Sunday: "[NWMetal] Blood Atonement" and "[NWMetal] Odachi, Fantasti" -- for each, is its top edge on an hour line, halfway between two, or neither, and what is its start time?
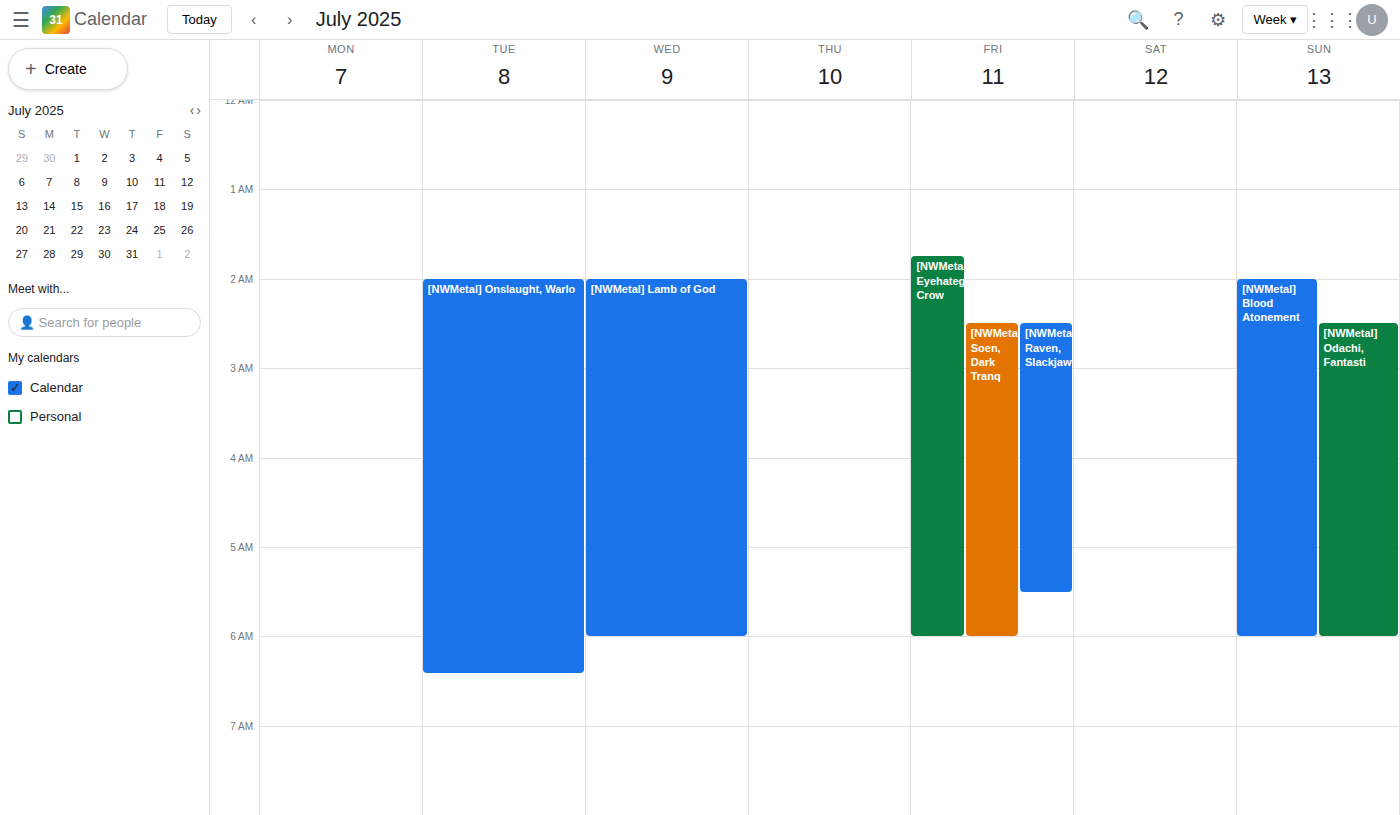
"[NWMetal] Blood Atonement": 2:00 AM, exactly on the 2 AM line. "[NWMetal] Odachi, Fantasti": 2:30 AM, halfway between the 2 AM and 3 AM lines.